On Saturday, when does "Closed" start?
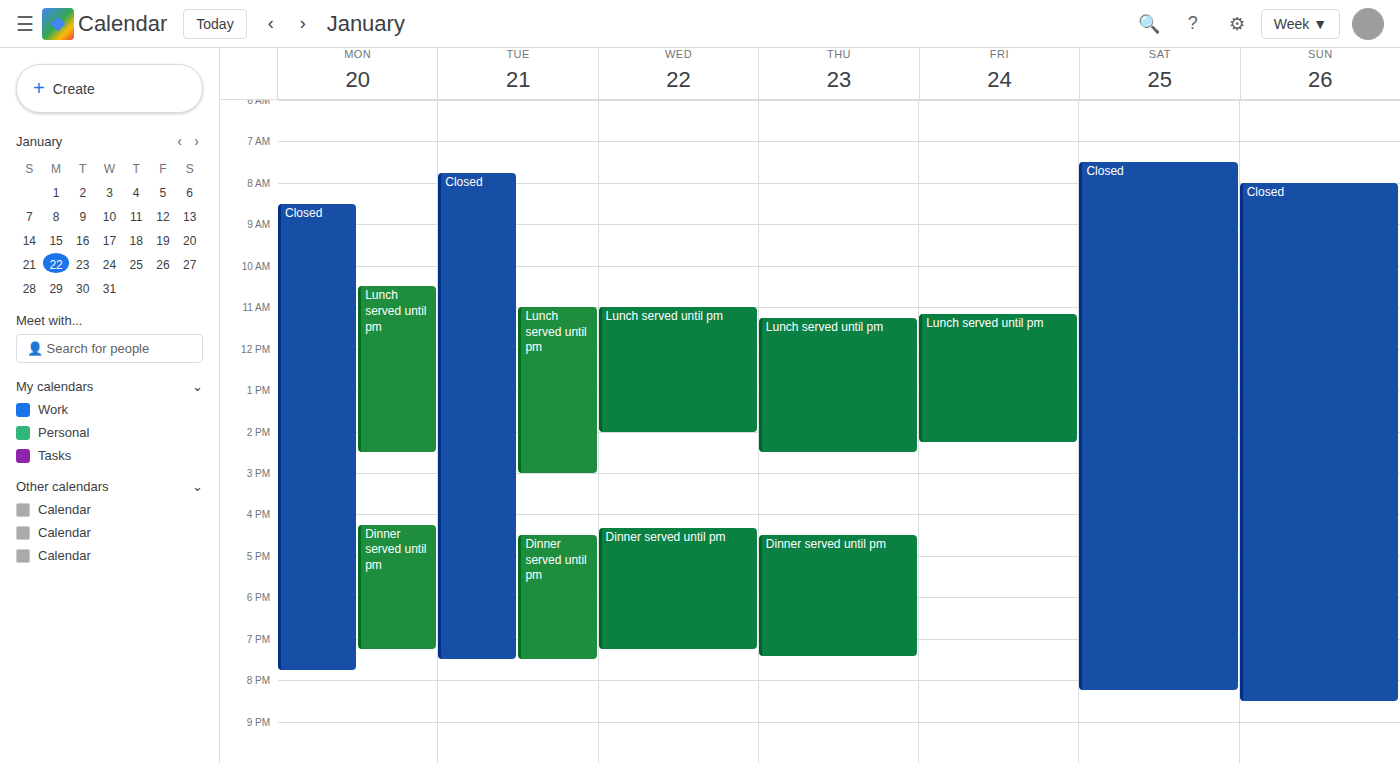
7:30 AM